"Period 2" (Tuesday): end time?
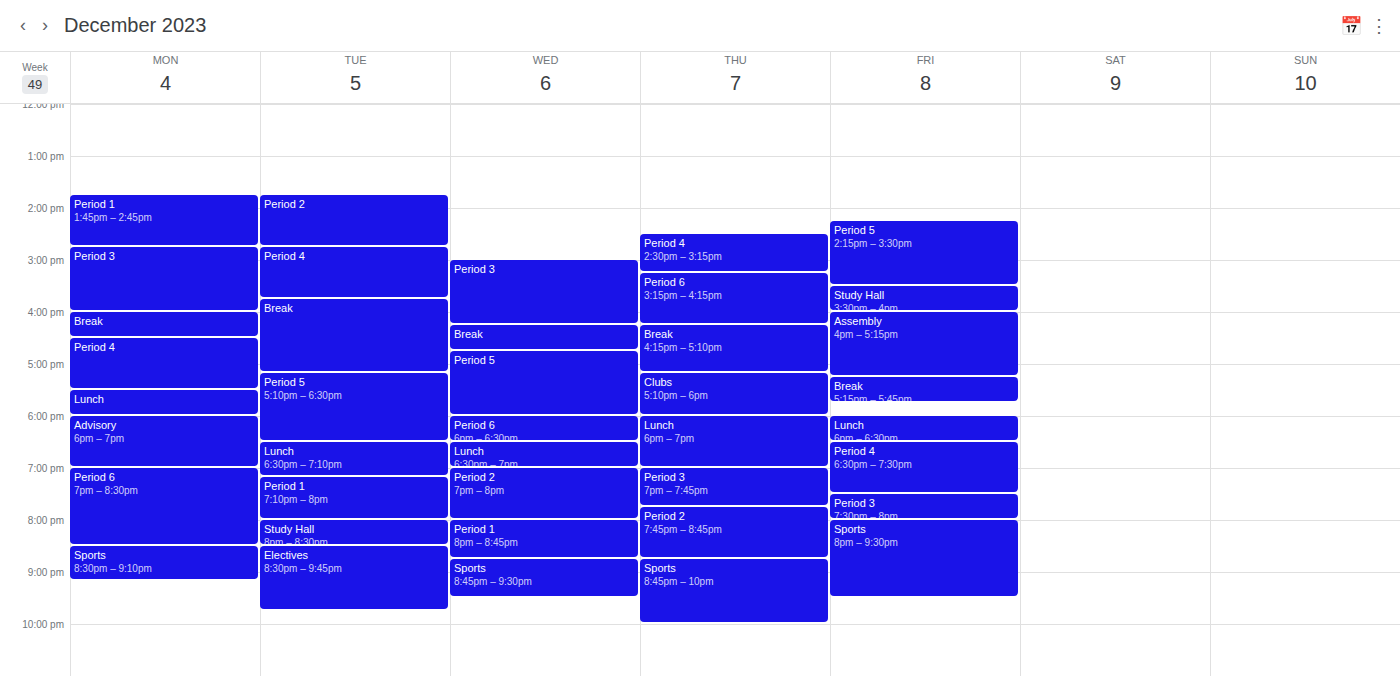
2:45 PM